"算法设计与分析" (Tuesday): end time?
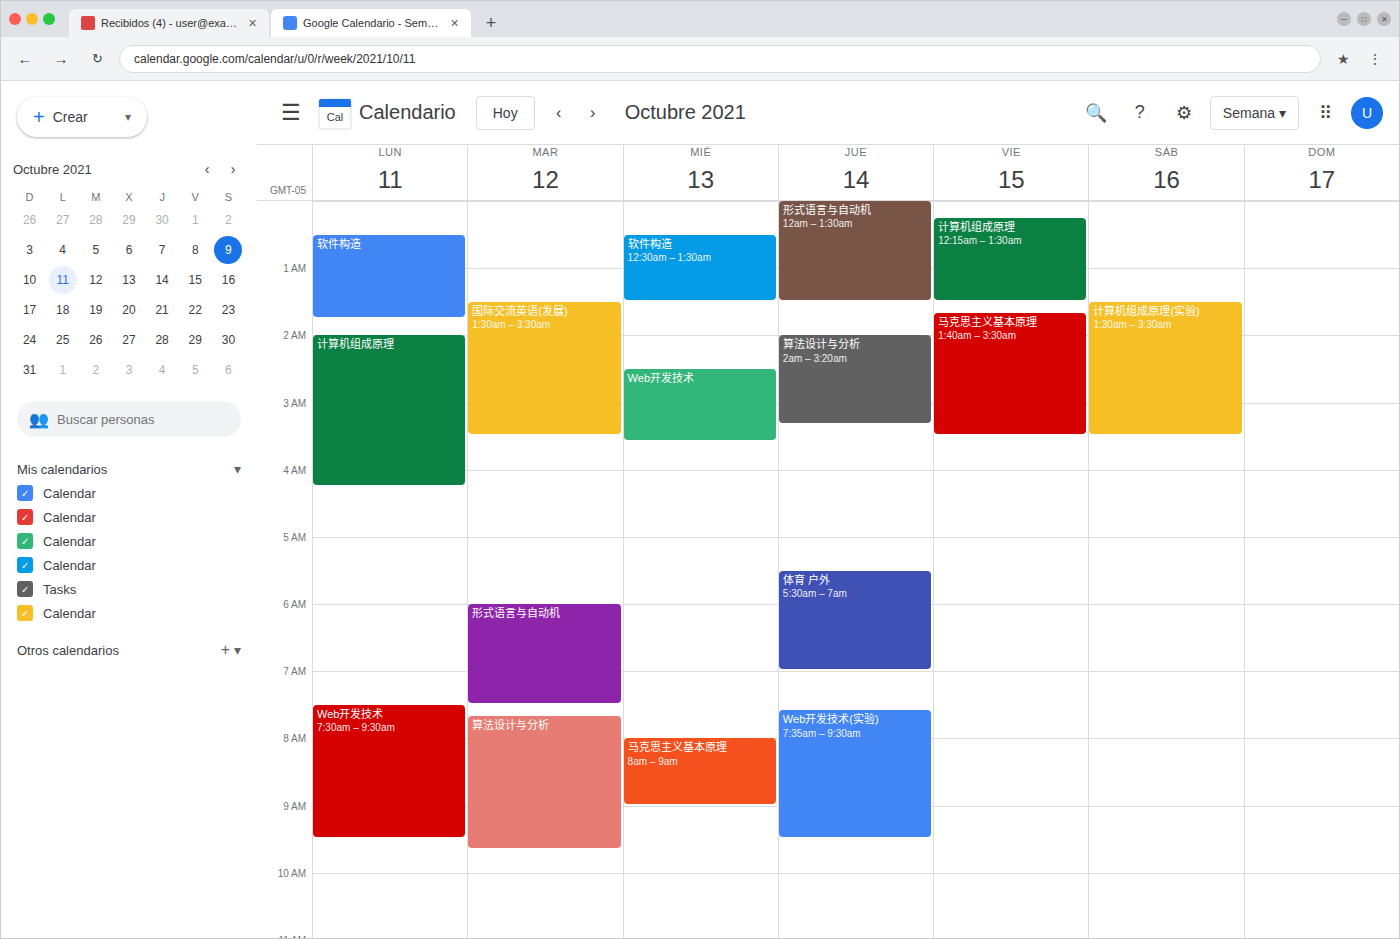
09:40